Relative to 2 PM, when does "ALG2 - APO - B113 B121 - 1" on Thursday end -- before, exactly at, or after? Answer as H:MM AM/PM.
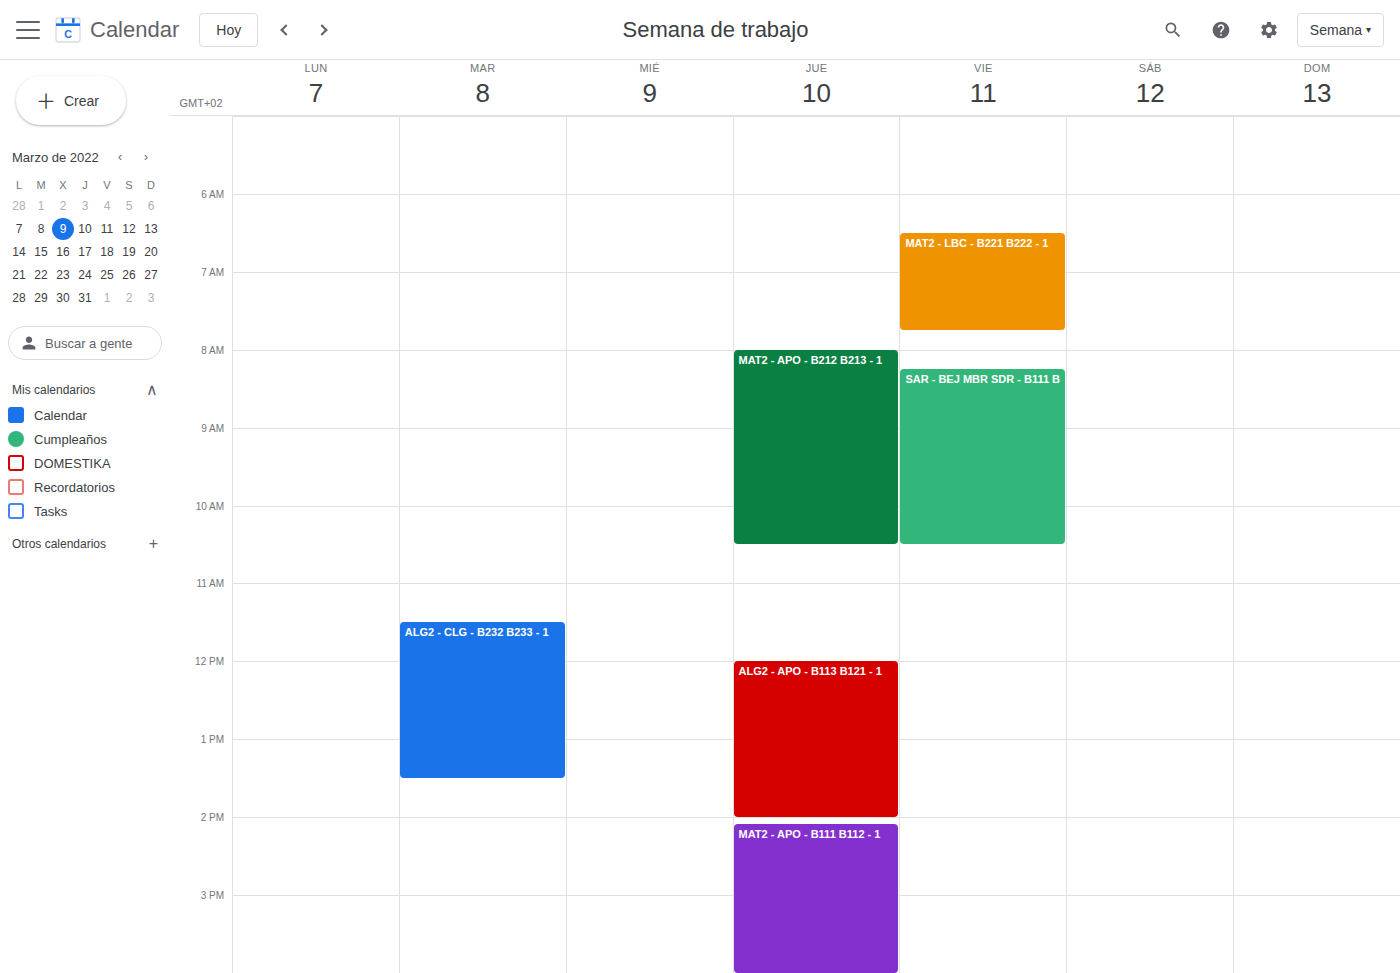
2:00 PM -- exactly at 2 PM, on the 2 PM line.